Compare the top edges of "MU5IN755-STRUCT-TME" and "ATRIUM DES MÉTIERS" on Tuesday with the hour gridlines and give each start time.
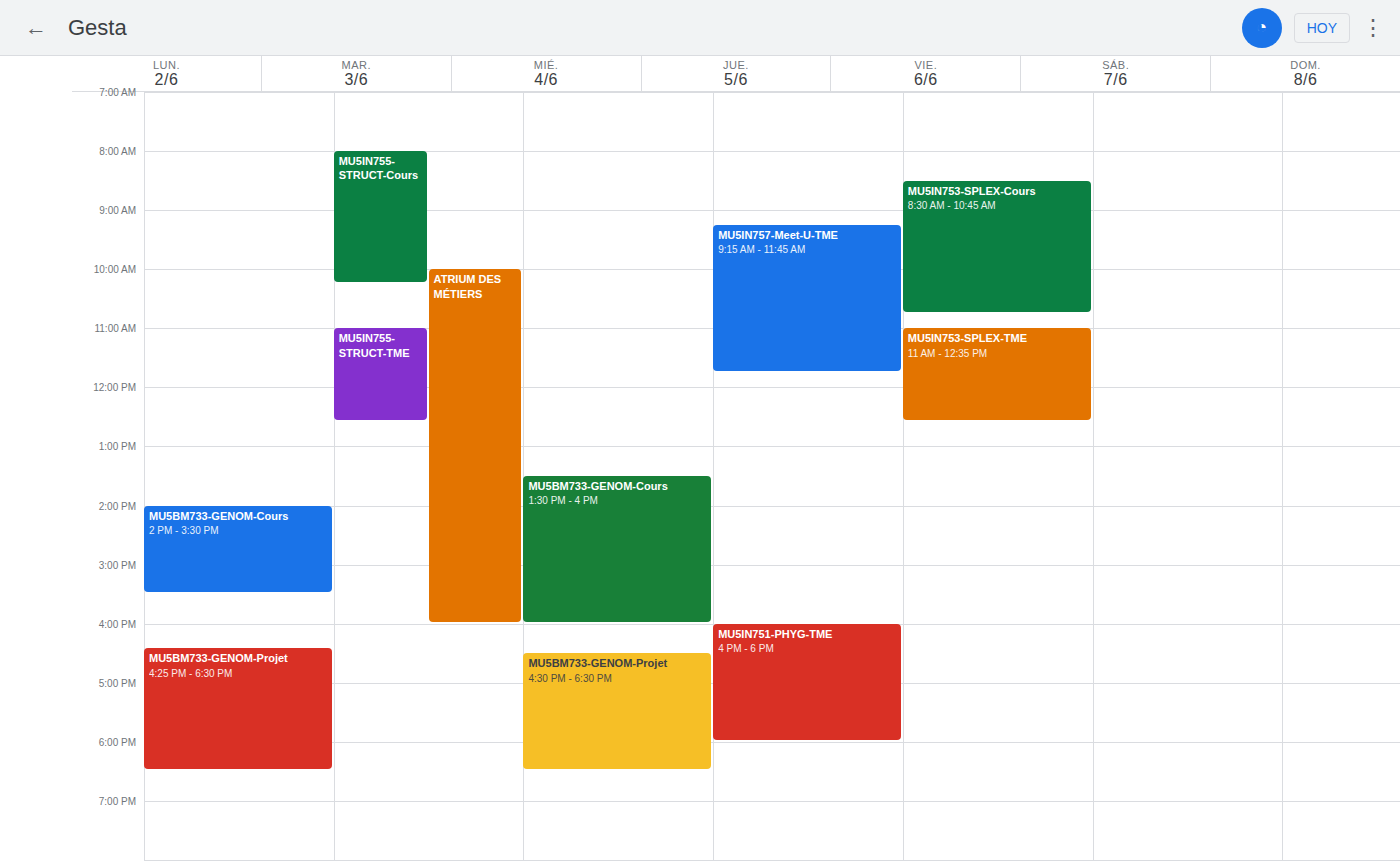
"MU5IN755-STRUCT-TME": 11:00 AM, exactly on the 11 AM line. "ATRIUM DES MÉTIERS": 10:00 AM, exactly on the 10 AM line.